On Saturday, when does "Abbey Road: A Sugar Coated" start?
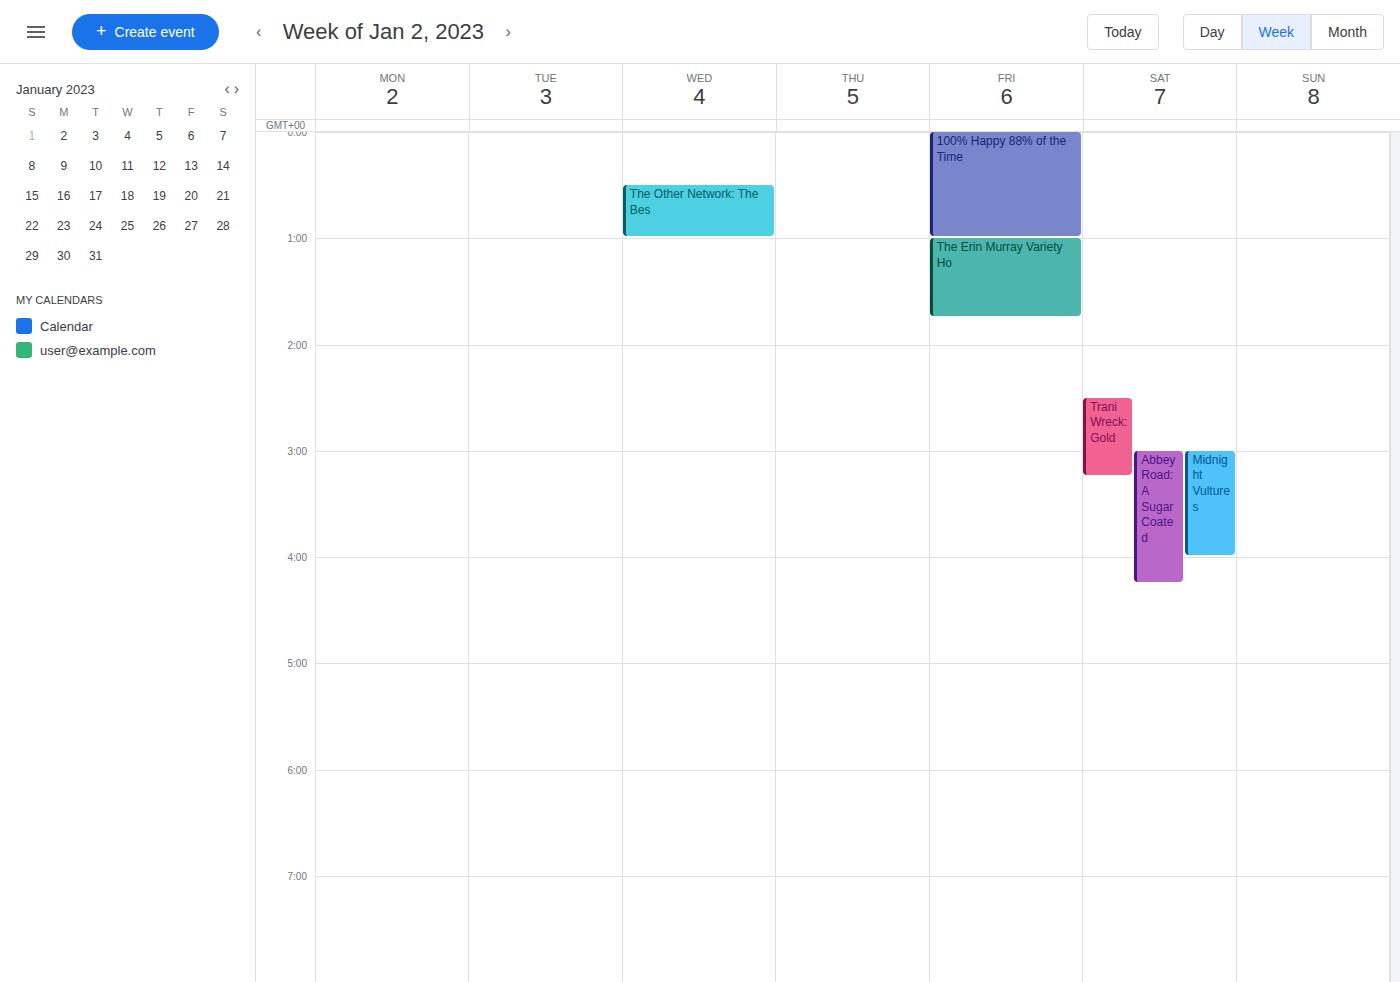
3:00 AM